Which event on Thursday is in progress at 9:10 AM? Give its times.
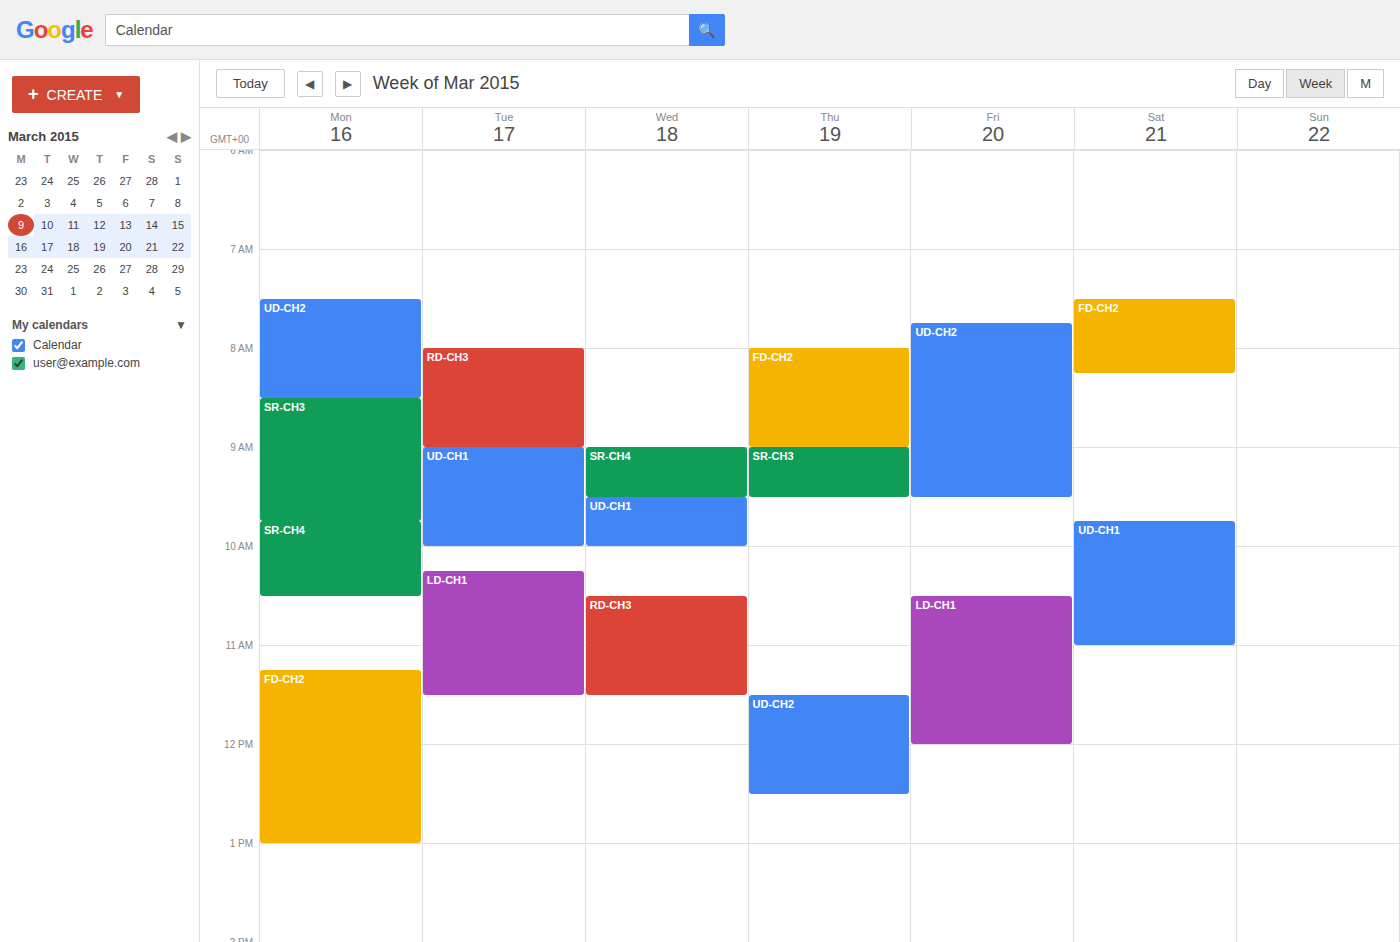
"SR-CH3", 9:00 AM to 9:30 AM